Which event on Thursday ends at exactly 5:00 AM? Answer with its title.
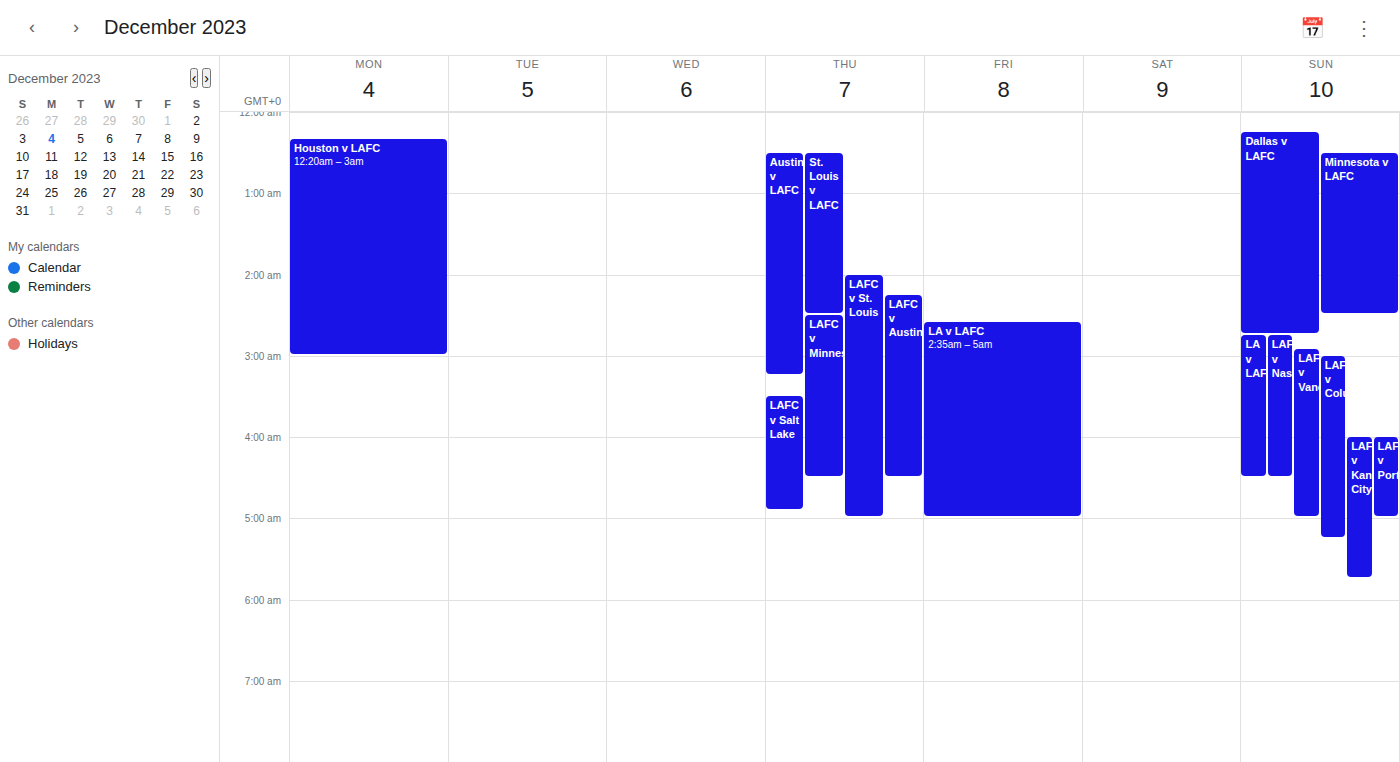
"LAFC v St. Louis"